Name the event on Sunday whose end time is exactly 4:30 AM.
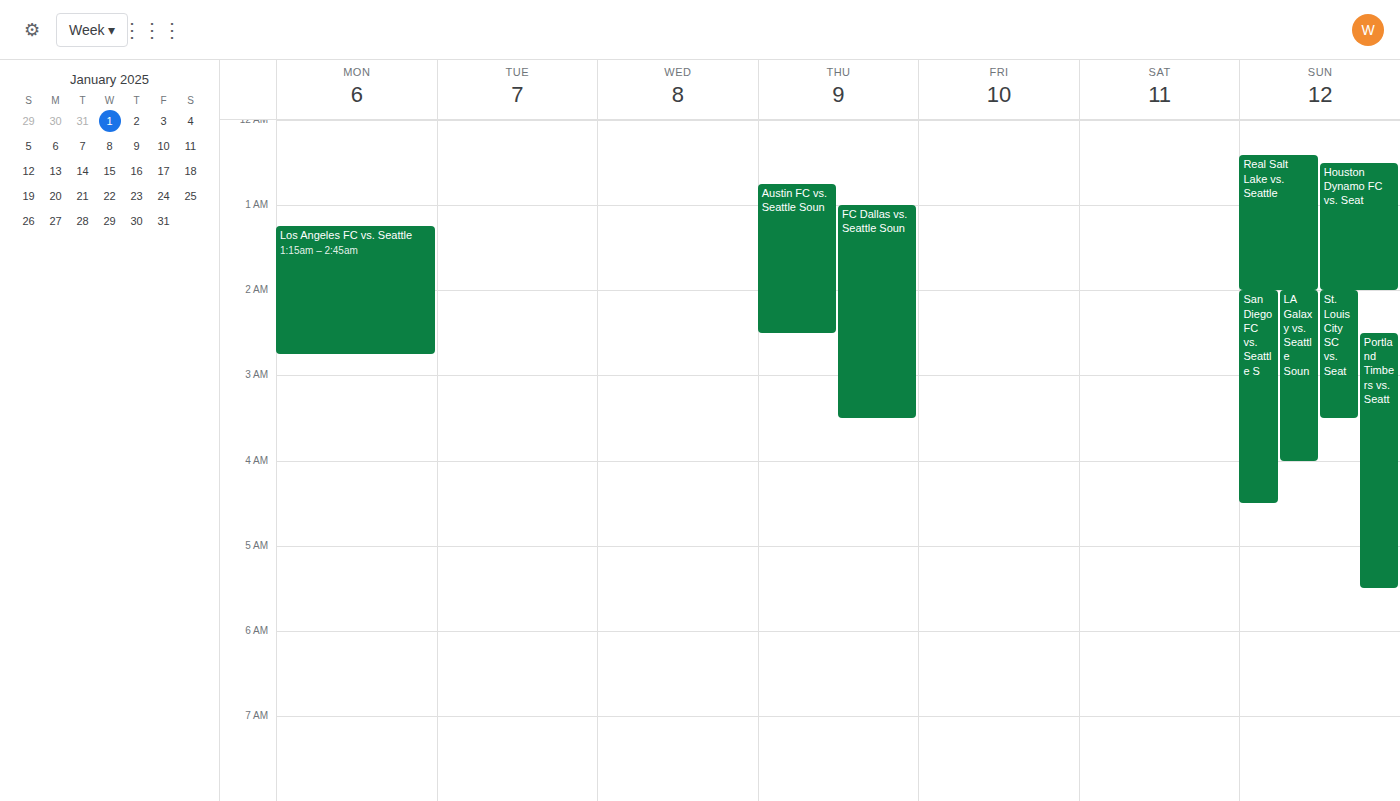
"San Diego FC vs. Seattle S"